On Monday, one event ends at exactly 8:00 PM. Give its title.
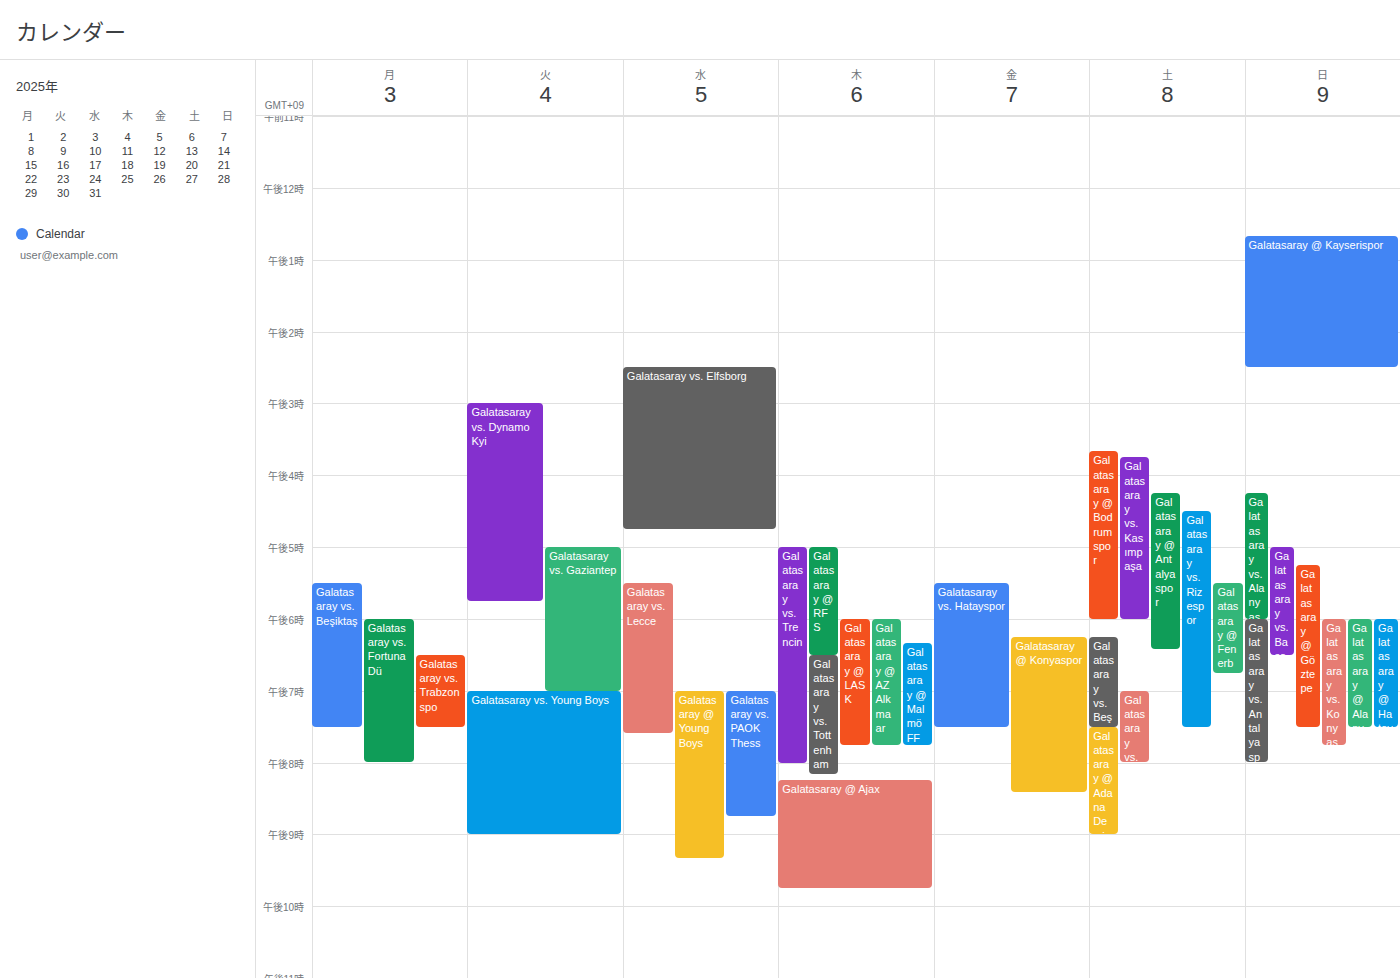
"Galatasaray vs. Fortuna Dü"